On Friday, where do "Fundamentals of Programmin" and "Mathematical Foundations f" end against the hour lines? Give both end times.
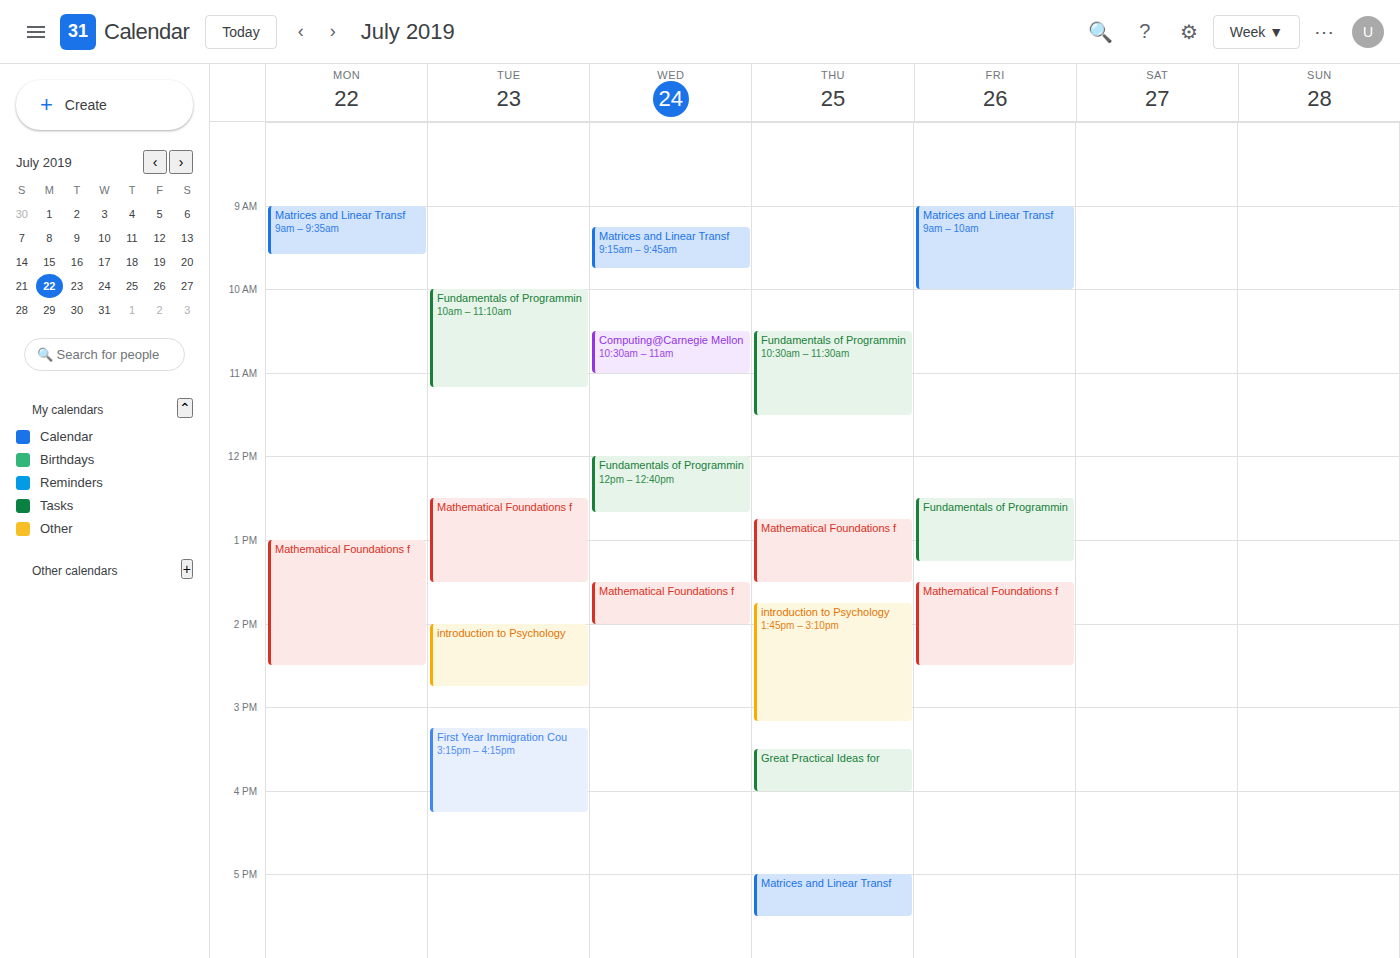
"Fundamentals of Programmin": 13:15, neither: a quarter of the way from the 13:00 line to the 14:00 line. "Mathematical Foundations f": 14:30, halfway between the 14:00 and 15:00 lines.